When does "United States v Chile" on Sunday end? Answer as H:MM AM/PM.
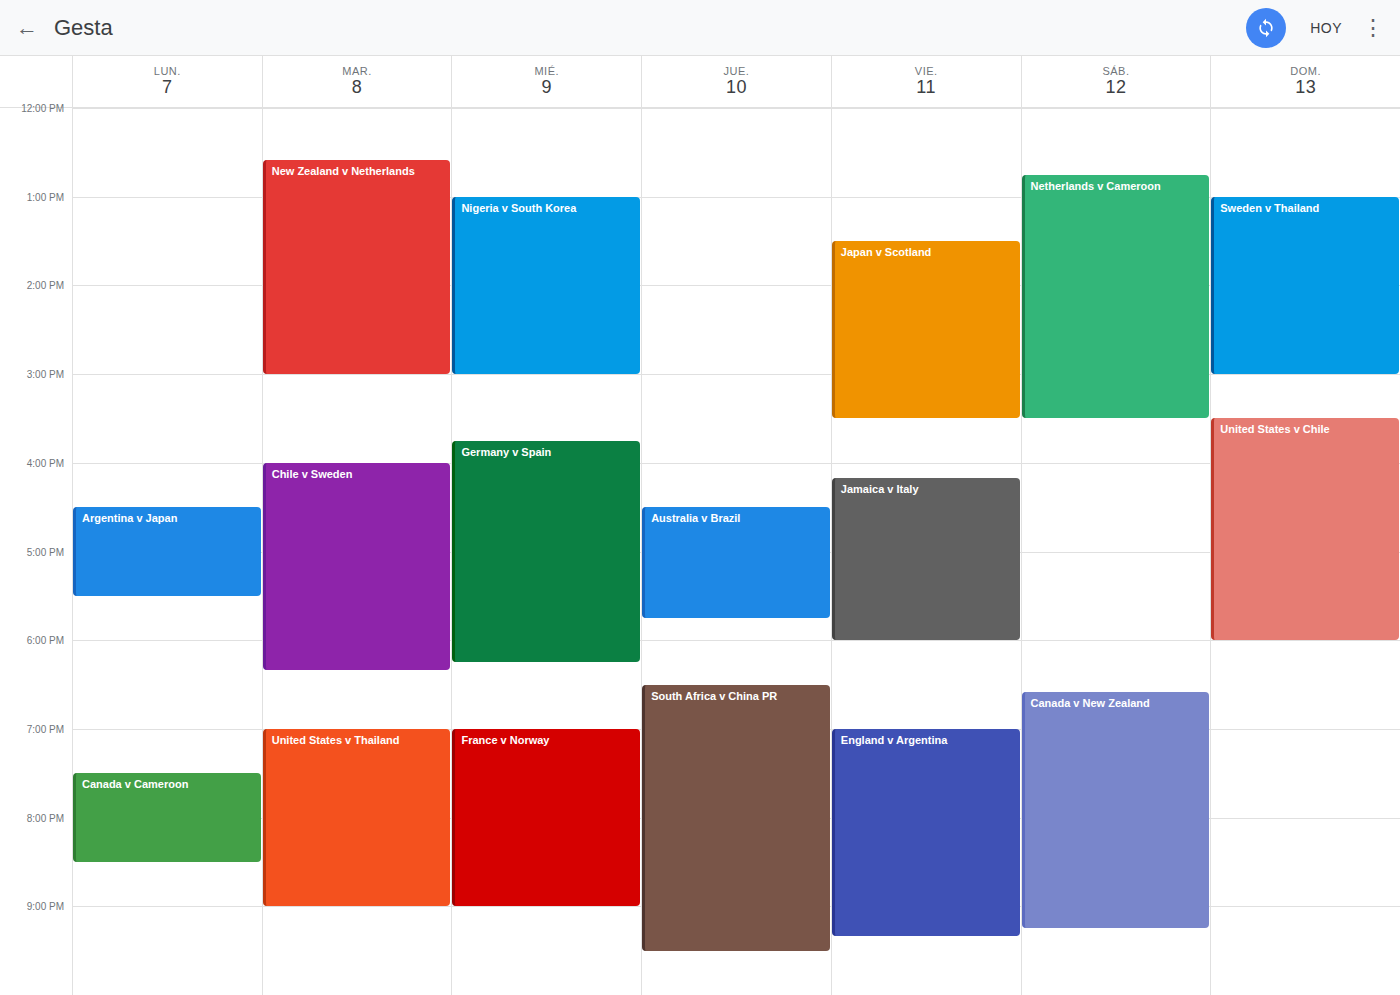
6:00 PM